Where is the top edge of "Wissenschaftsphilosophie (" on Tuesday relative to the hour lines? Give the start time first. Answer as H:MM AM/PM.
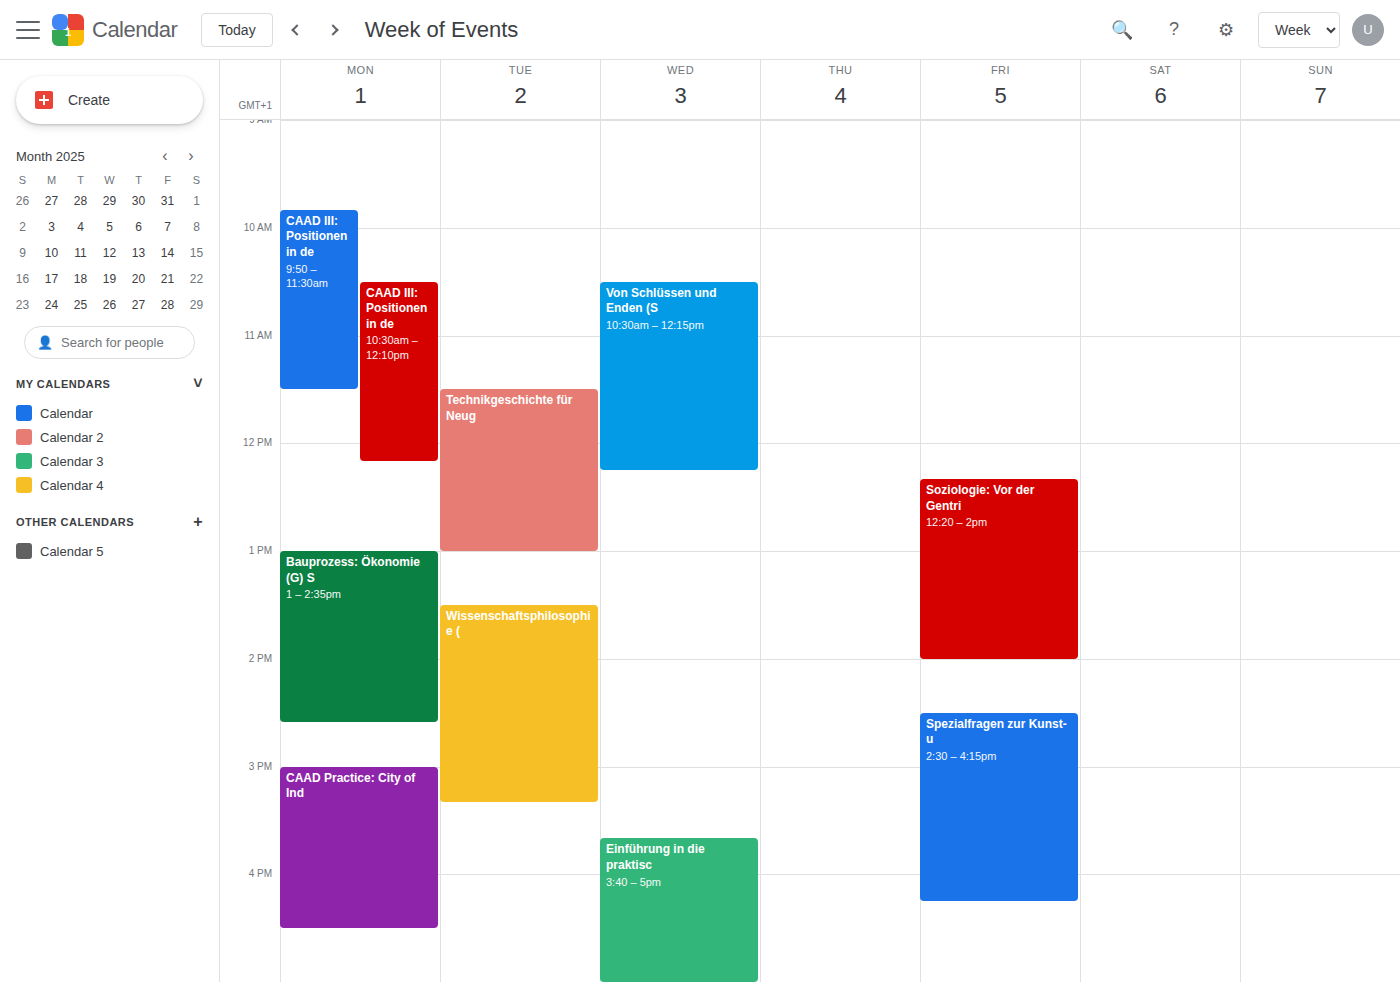
1:30 PM -- halfway between the 1 PM and 2 PM lines.